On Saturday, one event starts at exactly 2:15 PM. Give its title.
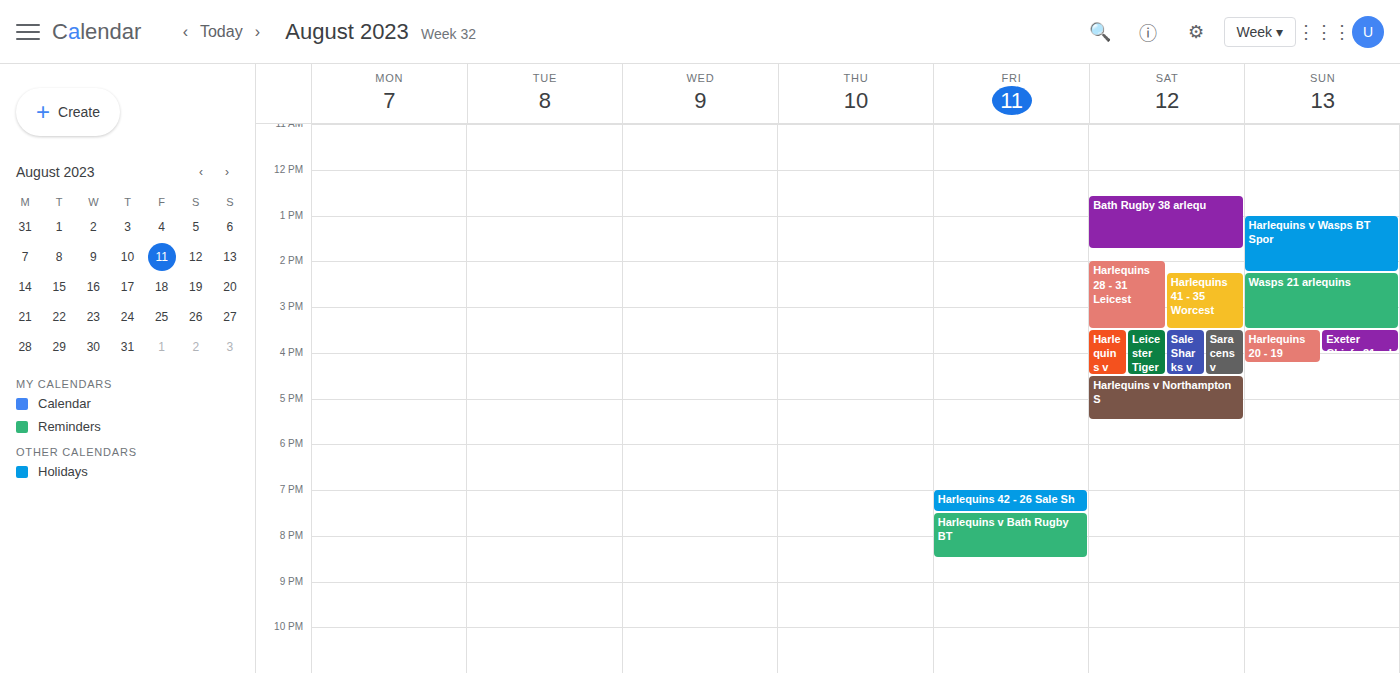
"Harlequins 41 - 35 Worcest"